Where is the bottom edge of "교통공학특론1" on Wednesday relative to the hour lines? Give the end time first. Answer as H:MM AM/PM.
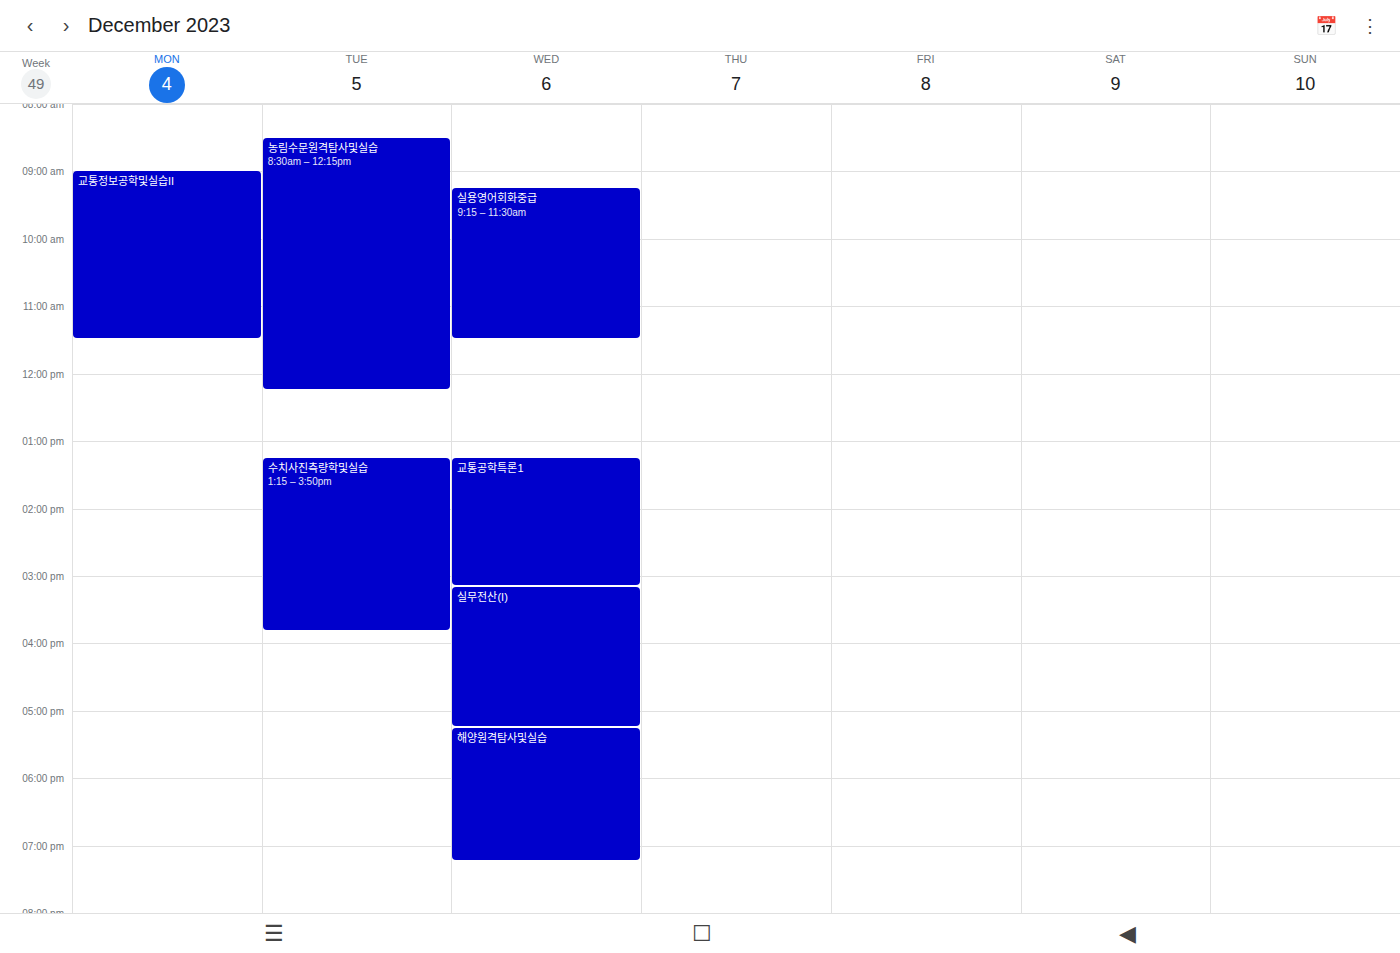
3:10 PM -- neither: 10 minutes below the 3 PM line and 50 minutes above the 4 PM line.